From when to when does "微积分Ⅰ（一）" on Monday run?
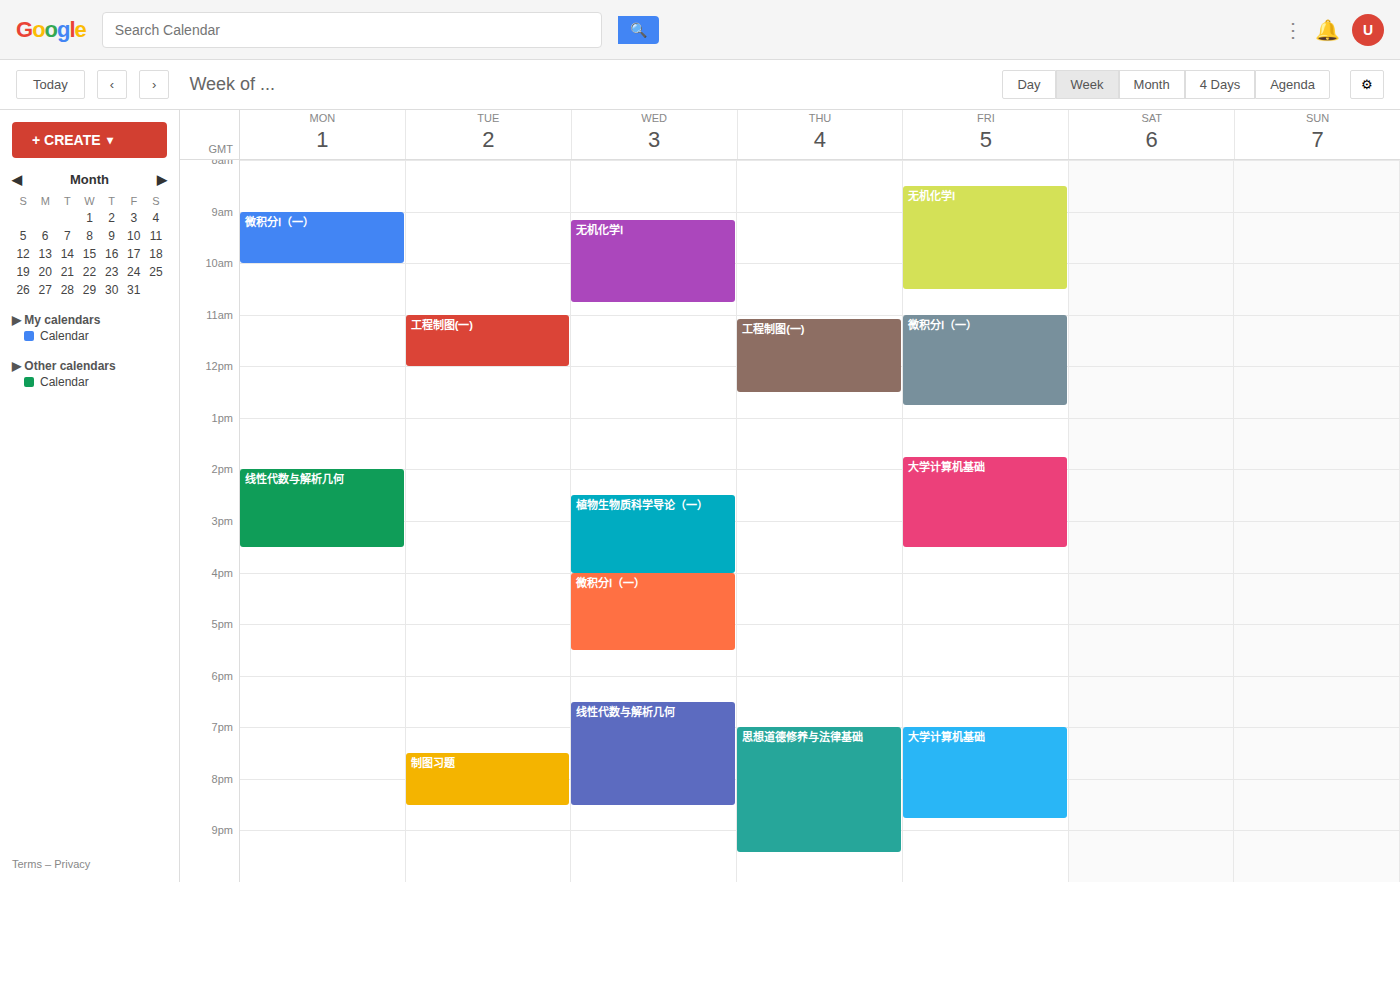
9:00 AM to 10:00 AM